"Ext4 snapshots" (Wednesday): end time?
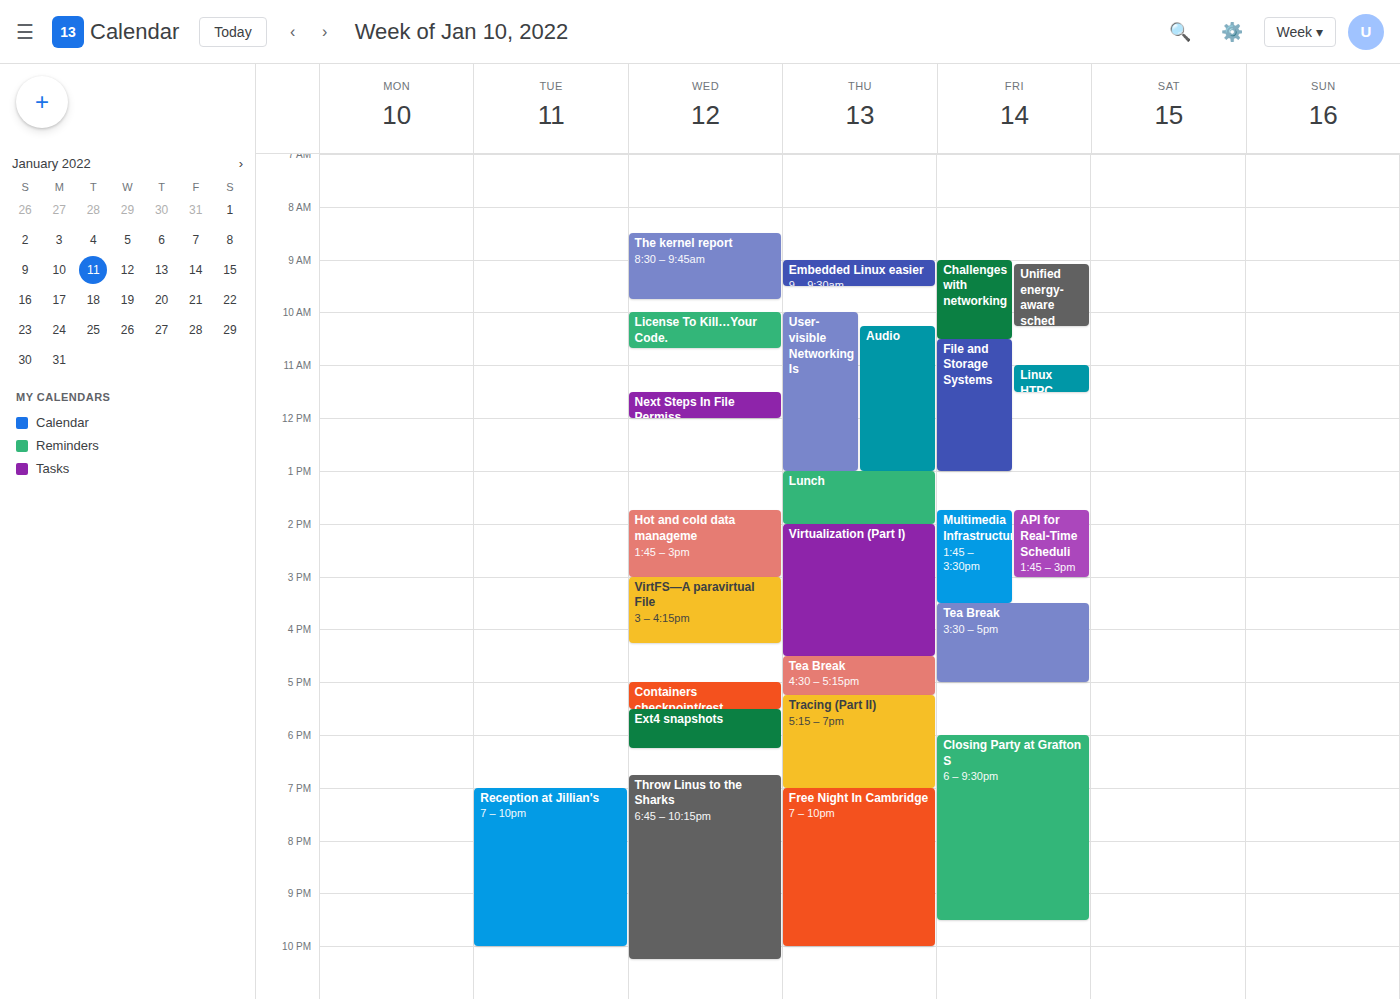
6:15 PM